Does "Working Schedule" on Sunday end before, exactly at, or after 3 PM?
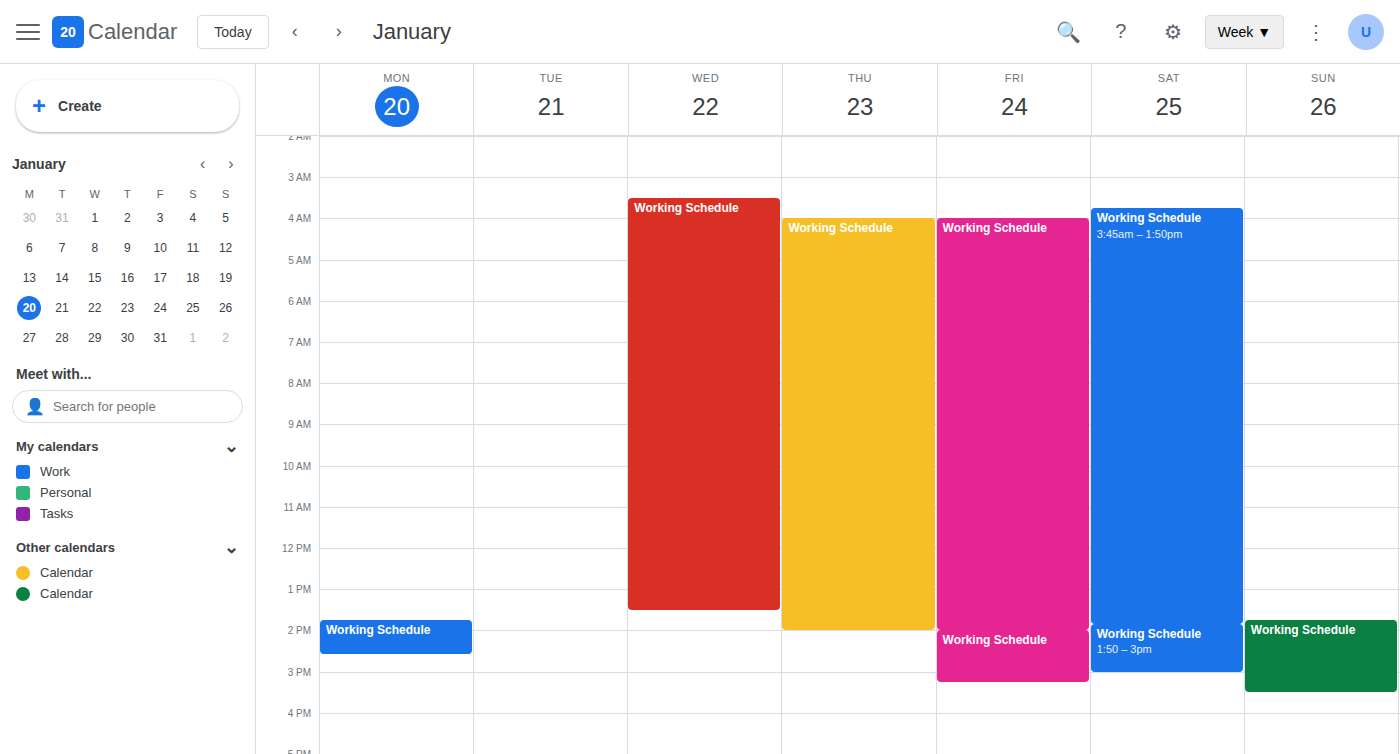
3:30 PM -- after 3 PM, 30 minutes below the 3 PM line.